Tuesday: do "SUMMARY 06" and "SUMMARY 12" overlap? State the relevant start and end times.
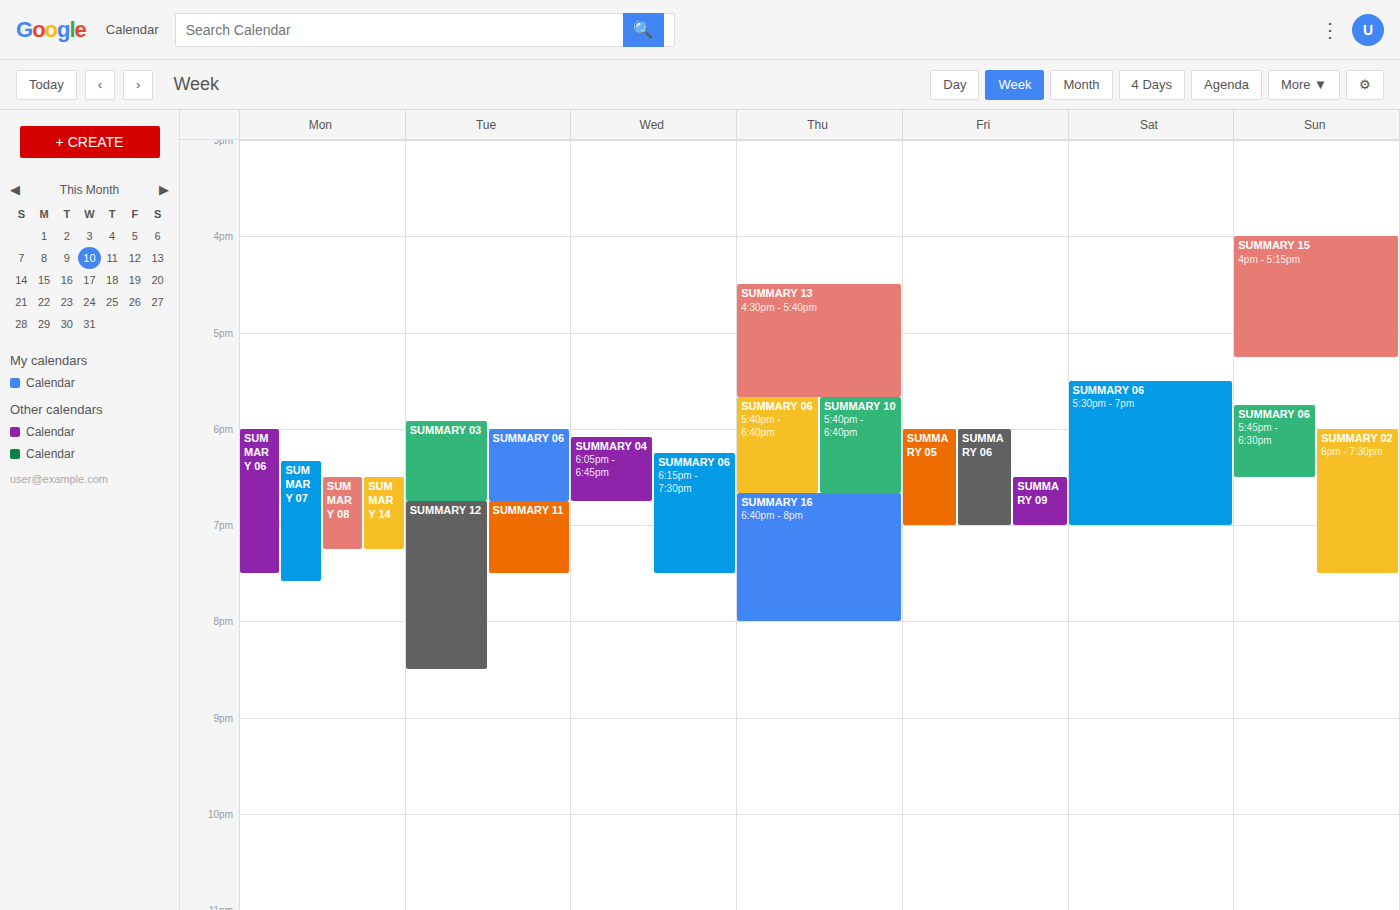
"SUMMARY 06" ends at 6:45 PM, exactly when "SUMMARY 12" starts -- they touch but do not overlap.